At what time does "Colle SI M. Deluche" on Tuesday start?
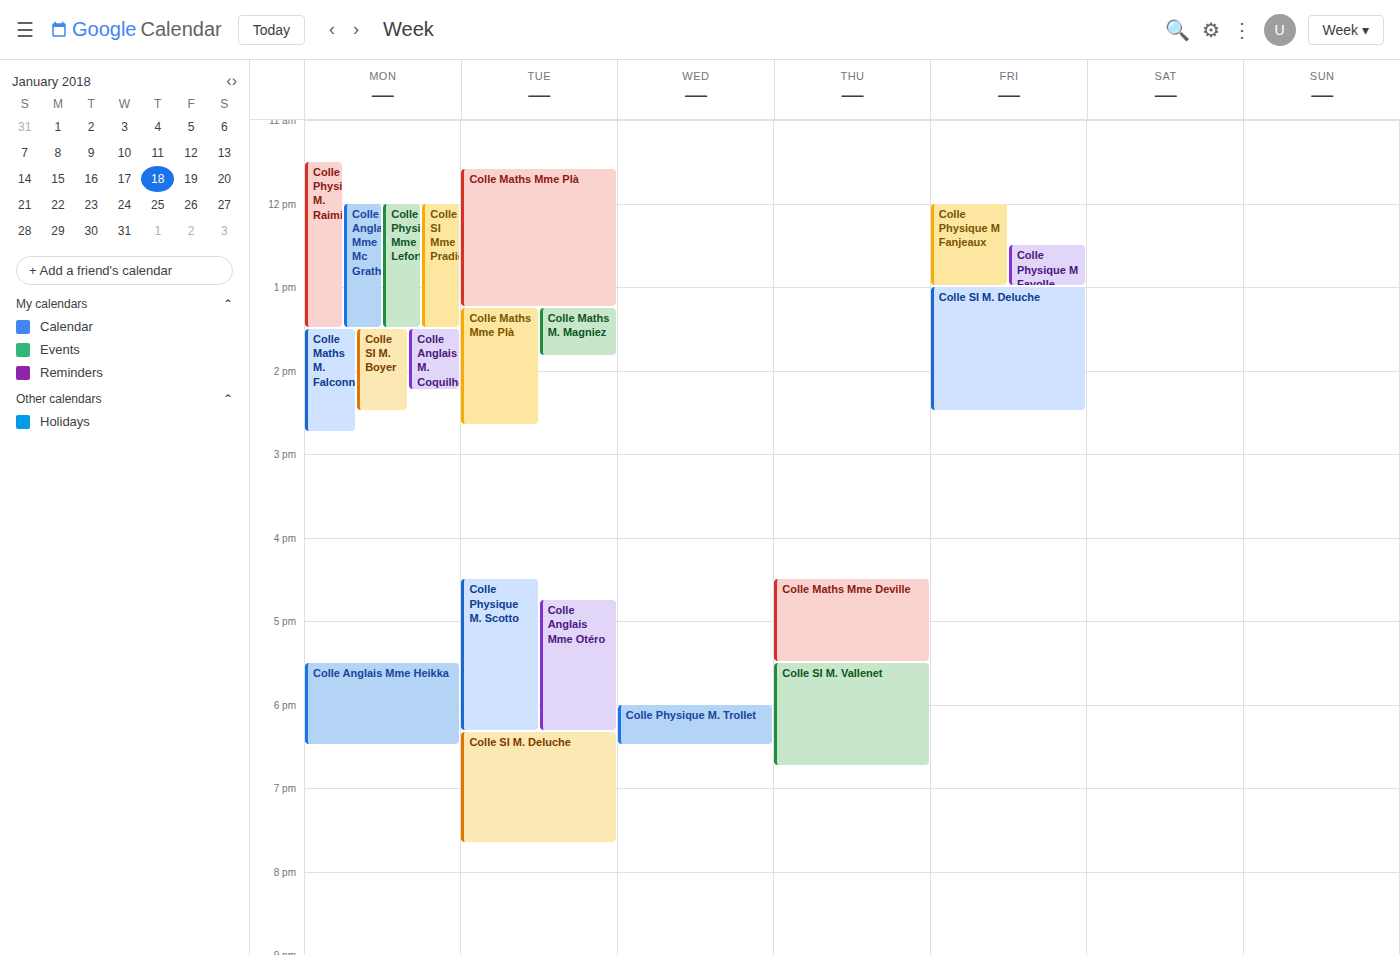
6:20 PM